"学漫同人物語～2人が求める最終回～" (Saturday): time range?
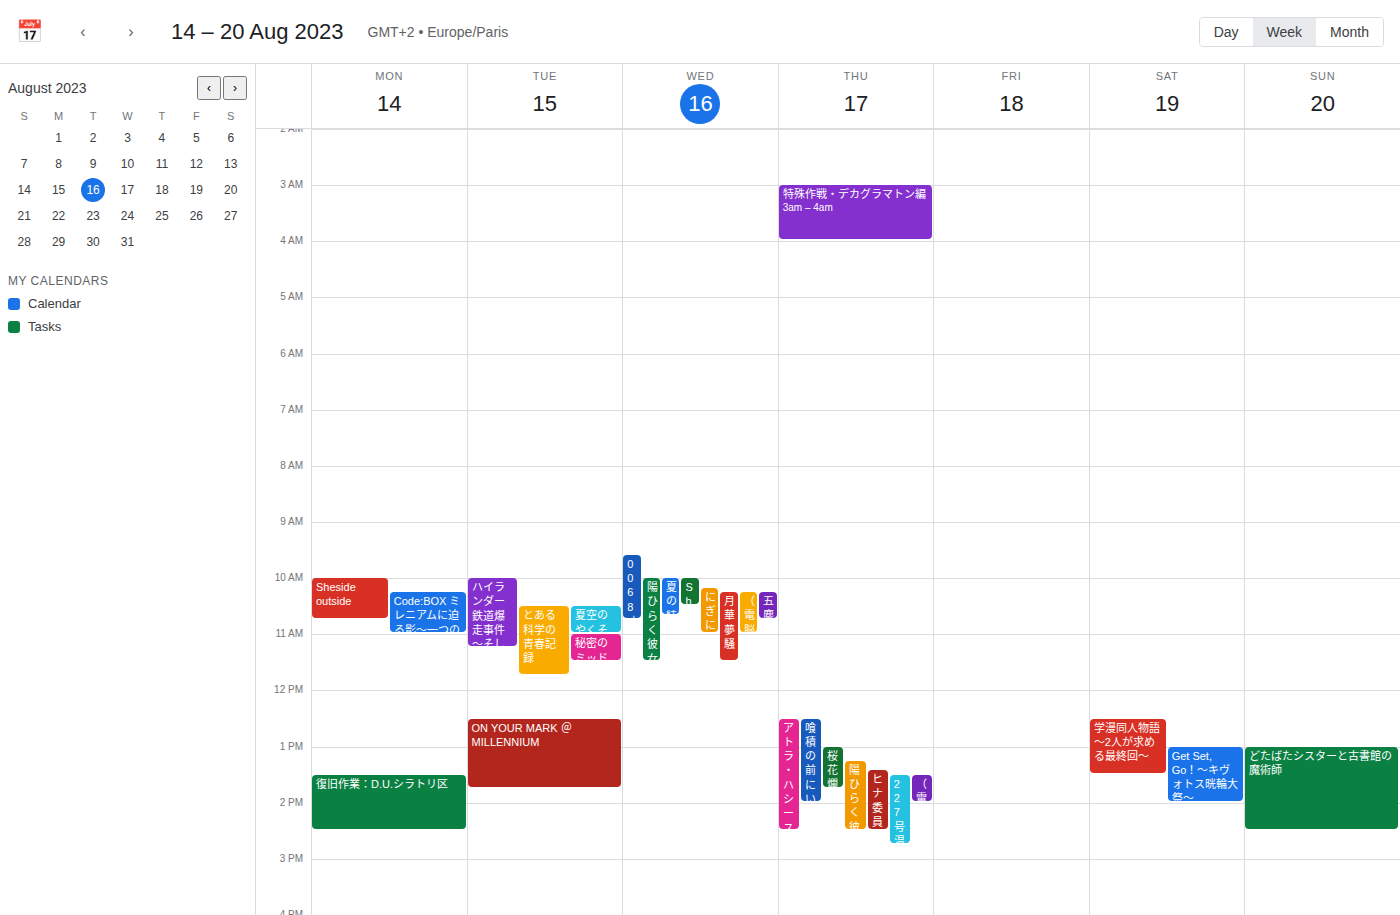
12:30 PM to 1:30 PM